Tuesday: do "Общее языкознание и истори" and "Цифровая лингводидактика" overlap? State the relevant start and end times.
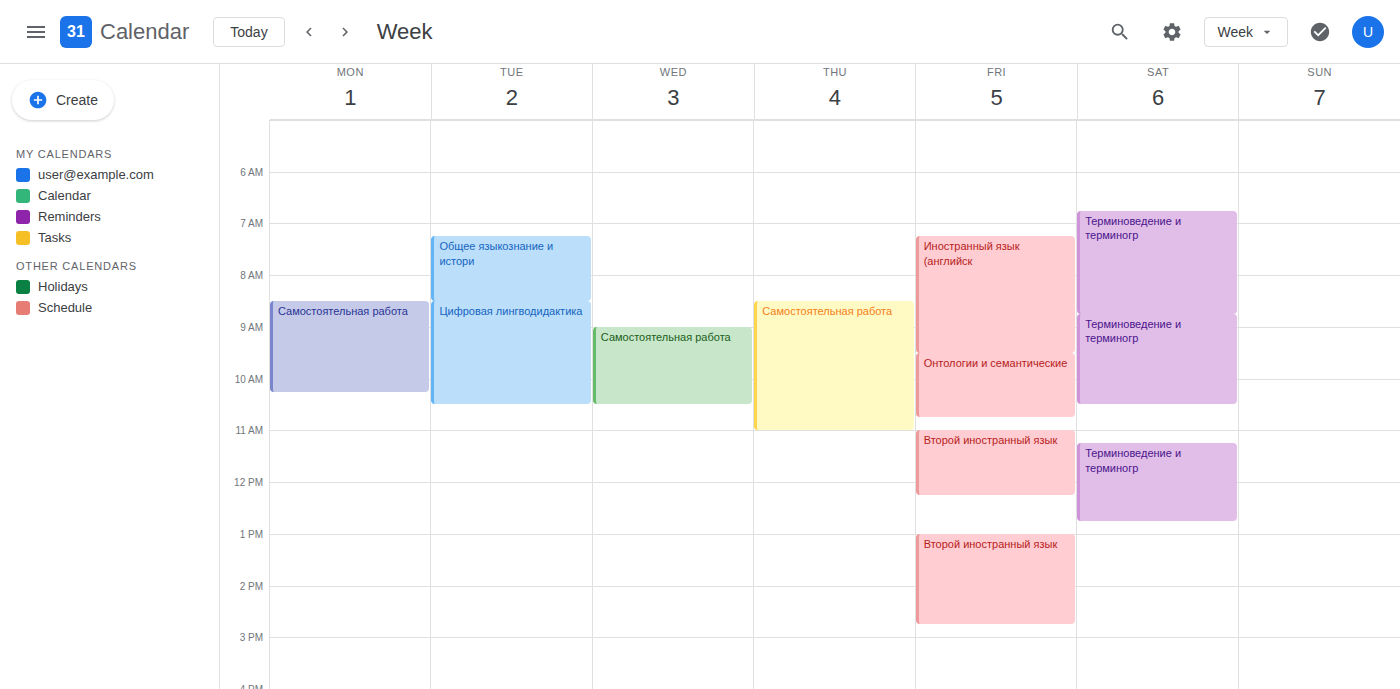
"Общее языкознание и истори" ends at 8:30 AM, exactly when "Цифровая лингводидактика" starts -- they touch but do not overlap.